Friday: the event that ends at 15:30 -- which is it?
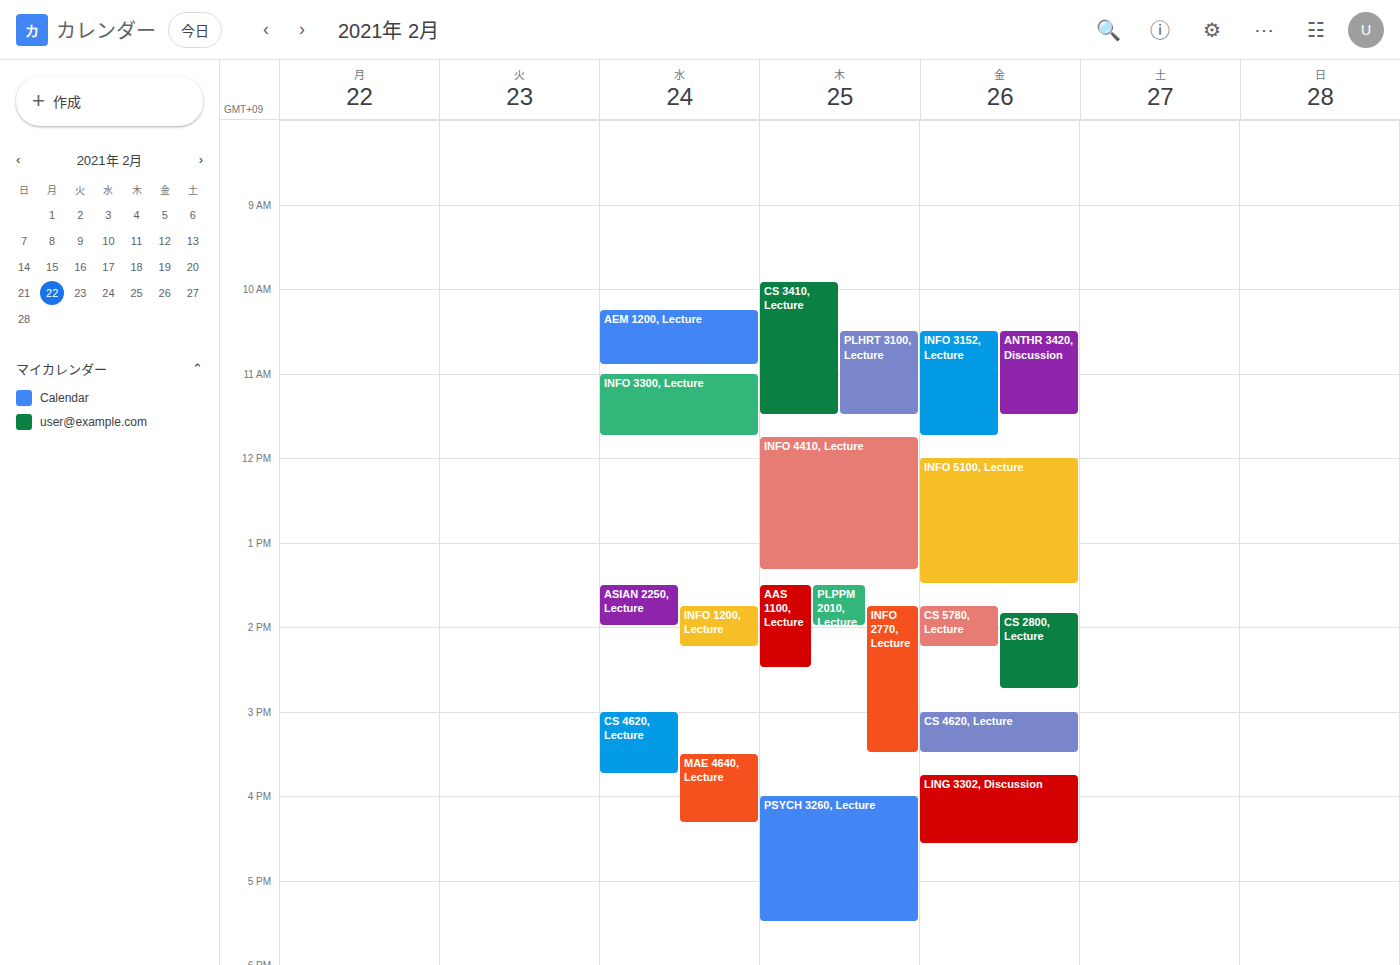
"CS 4620, Lecture"